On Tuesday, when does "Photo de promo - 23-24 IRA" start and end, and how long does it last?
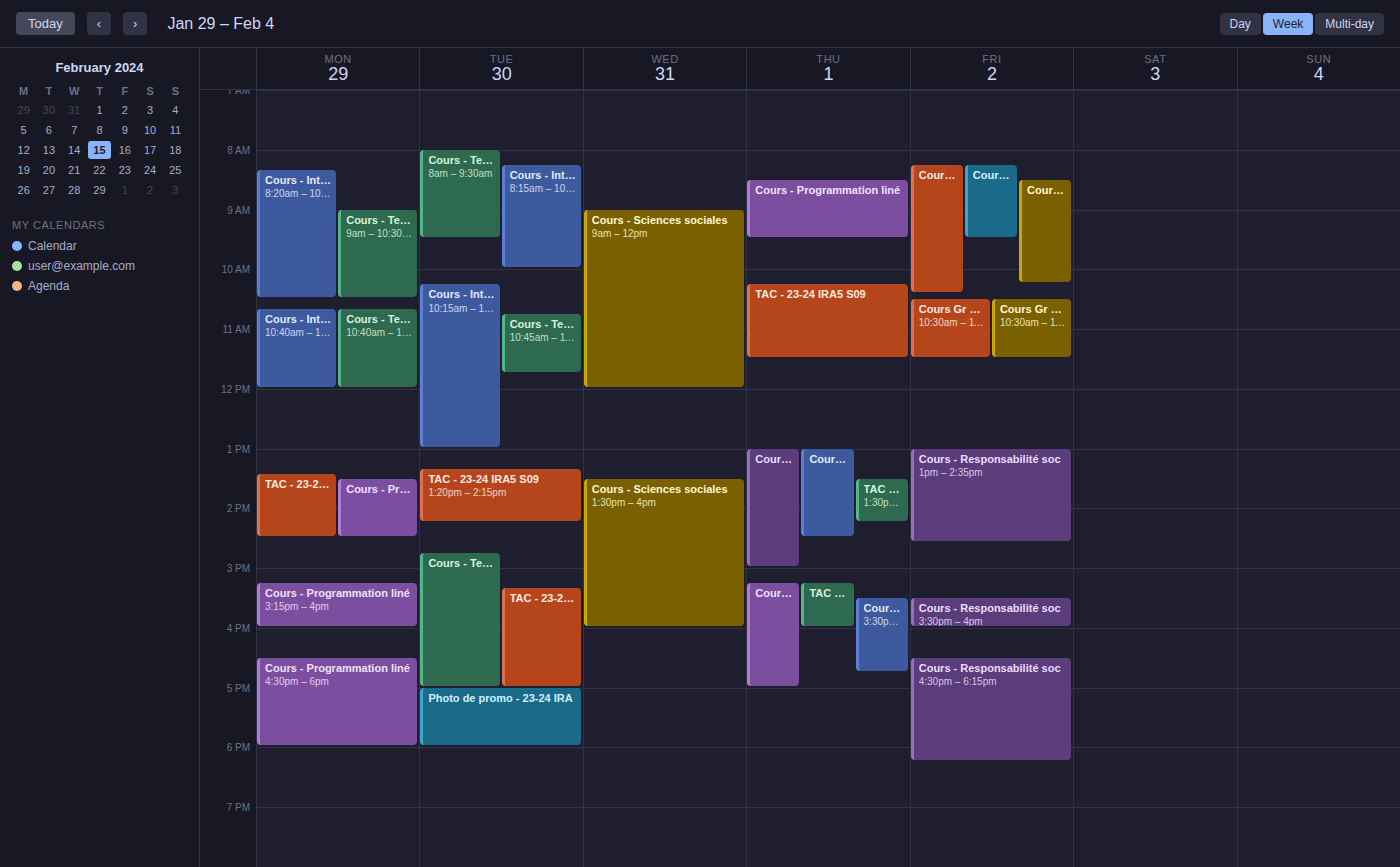
17:00 to 18:00, 1 hour